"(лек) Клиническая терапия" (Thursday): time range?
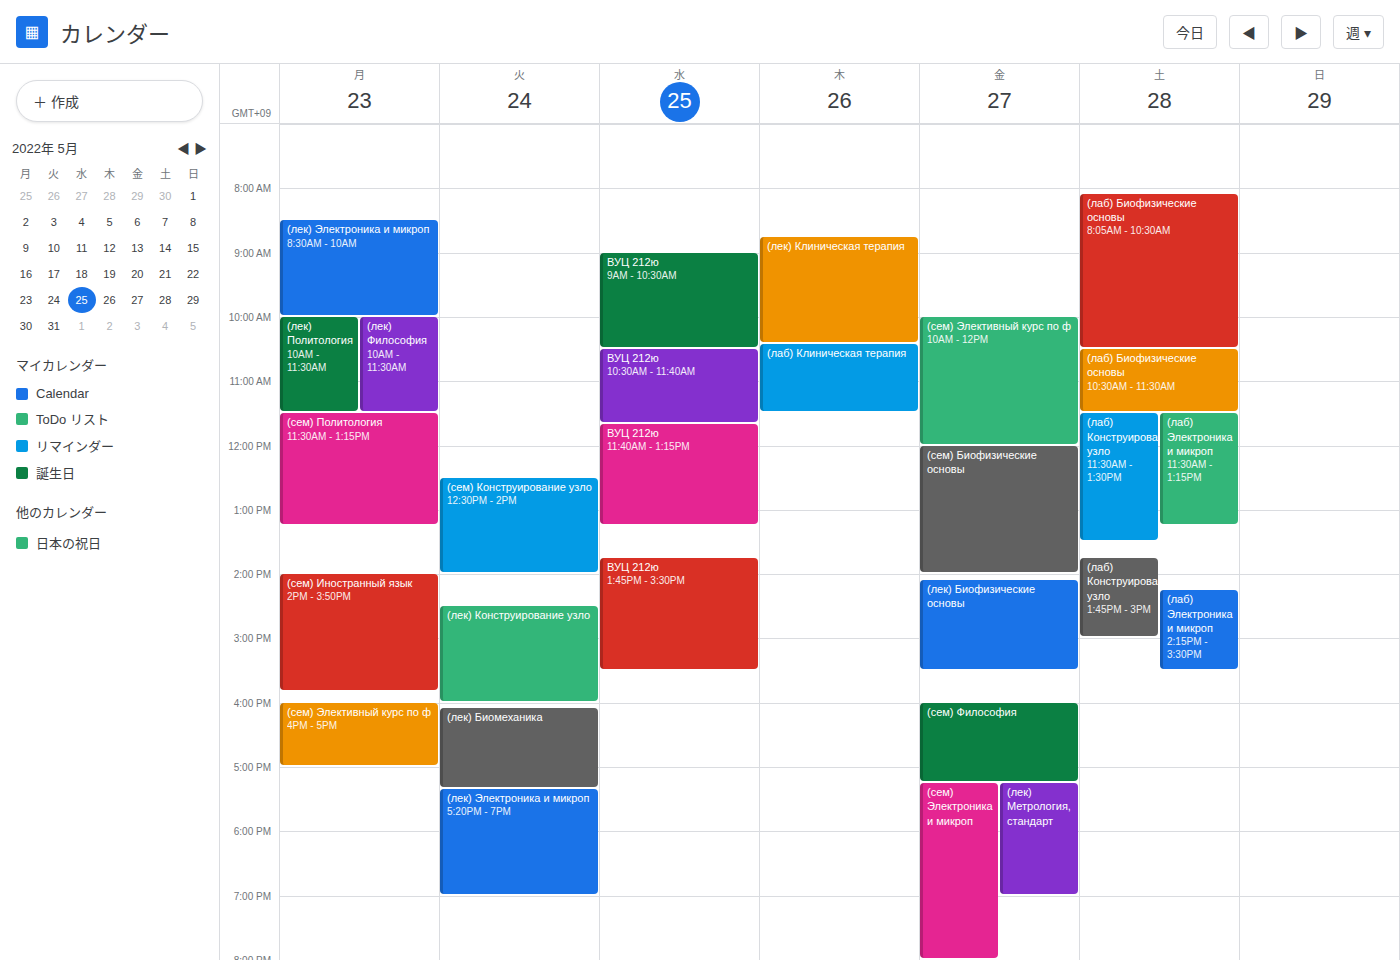
8:45 AM to 10:25 AM